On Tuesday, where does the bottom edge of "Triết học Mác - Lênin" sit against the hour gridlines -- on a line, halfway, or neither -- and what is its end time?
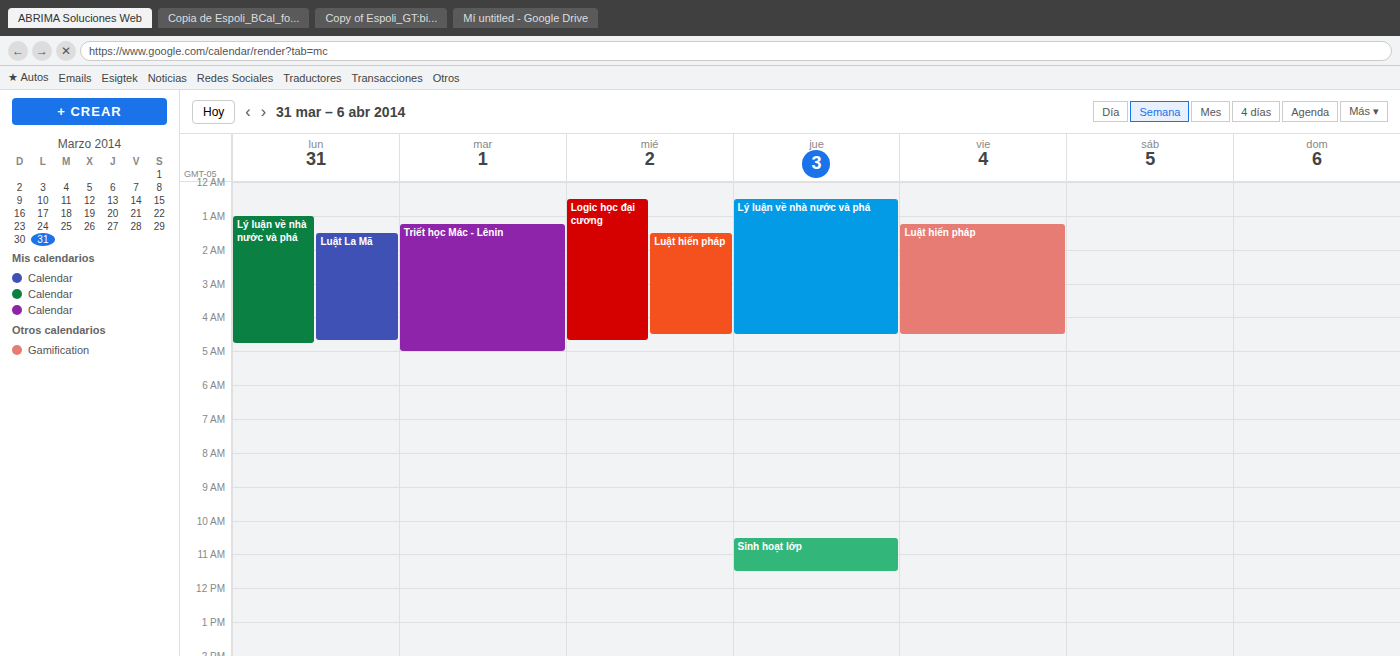
5:00 AM -- exactly on the 5 AM line.